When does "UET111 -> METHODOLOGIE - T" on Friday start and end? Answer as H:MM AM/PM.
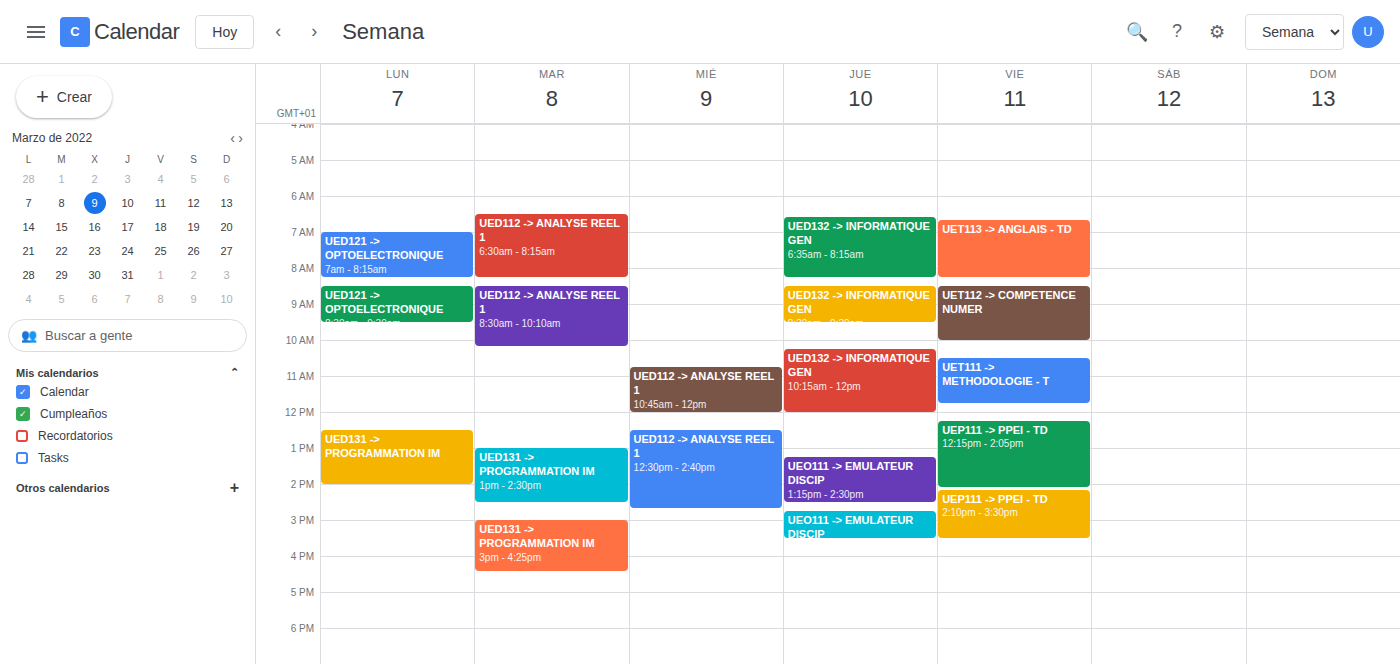
10:30 AM to 11:45 AM